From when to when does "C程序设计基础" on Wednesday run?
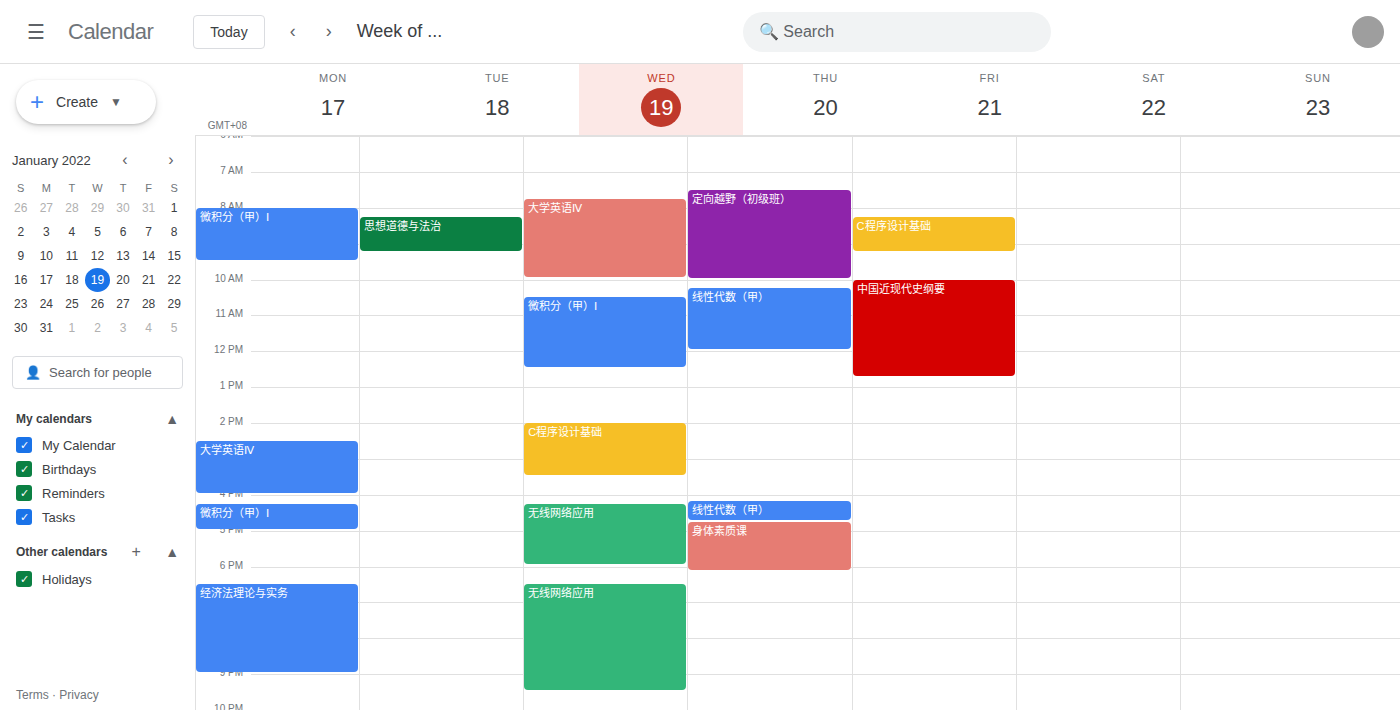
2:00 PM to 3:30 PM